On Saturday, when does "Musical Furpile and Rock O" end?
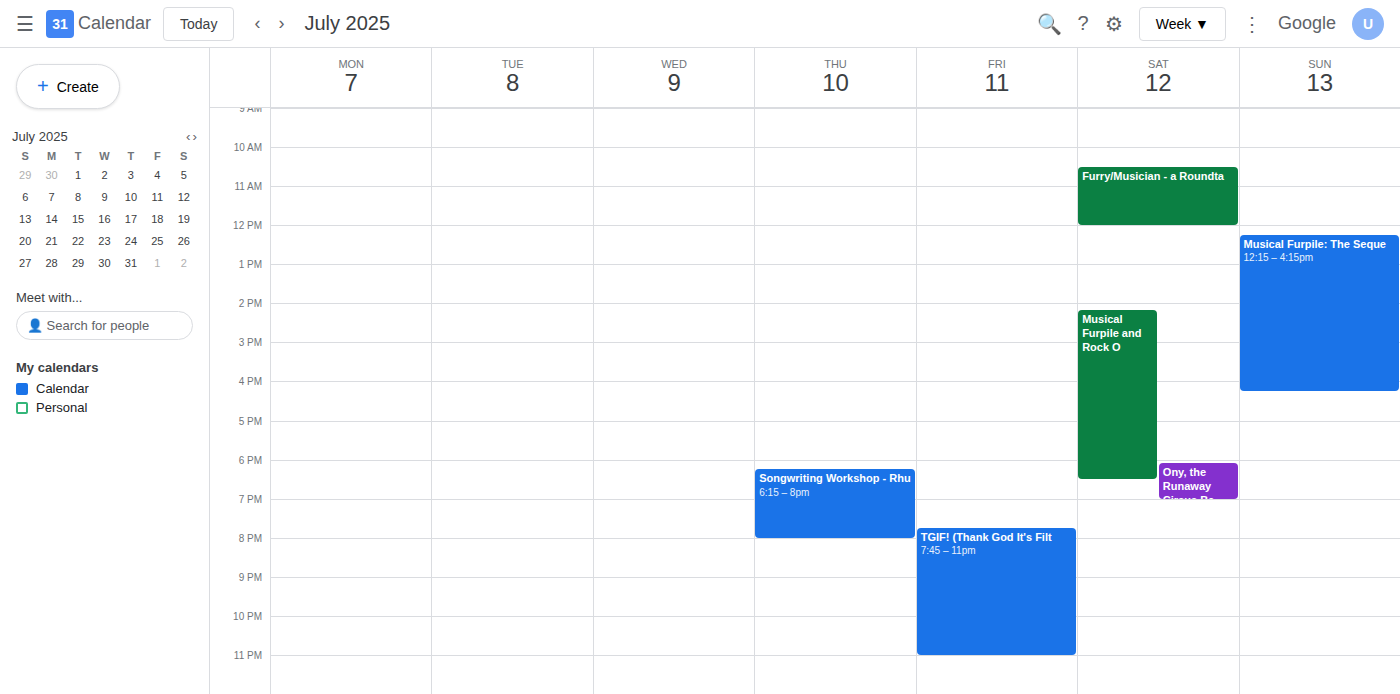
6:30 PM